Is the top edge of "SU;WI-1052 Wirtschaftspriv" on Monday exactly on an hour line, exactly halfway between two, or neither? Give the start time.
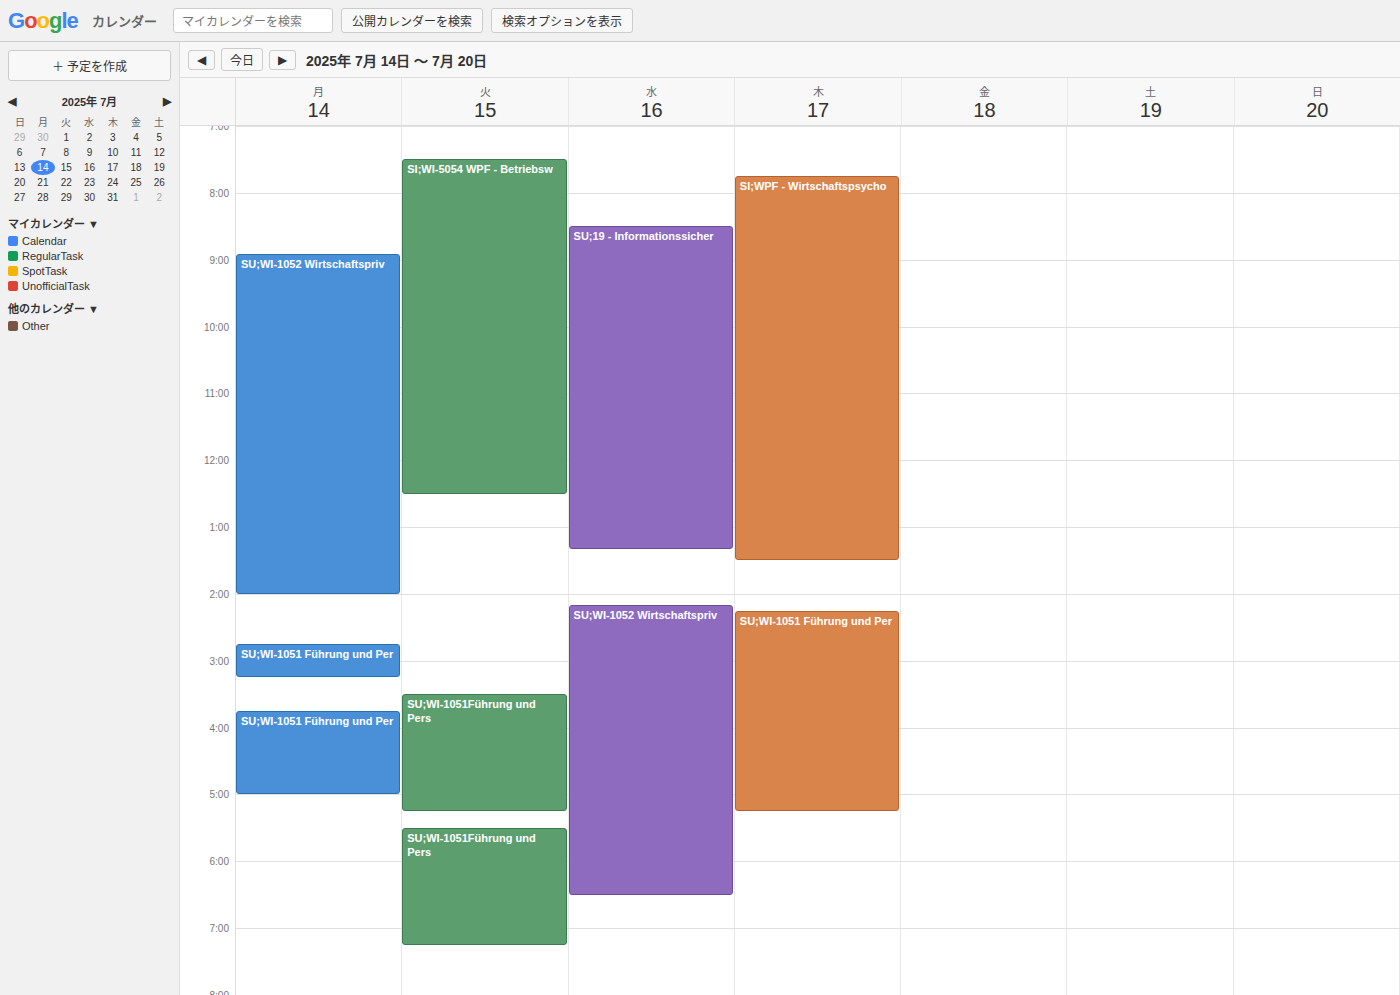
8:55 AM -- neither: 55 minutes below the 8 AM line and 5 minutes above the 9 AM line.